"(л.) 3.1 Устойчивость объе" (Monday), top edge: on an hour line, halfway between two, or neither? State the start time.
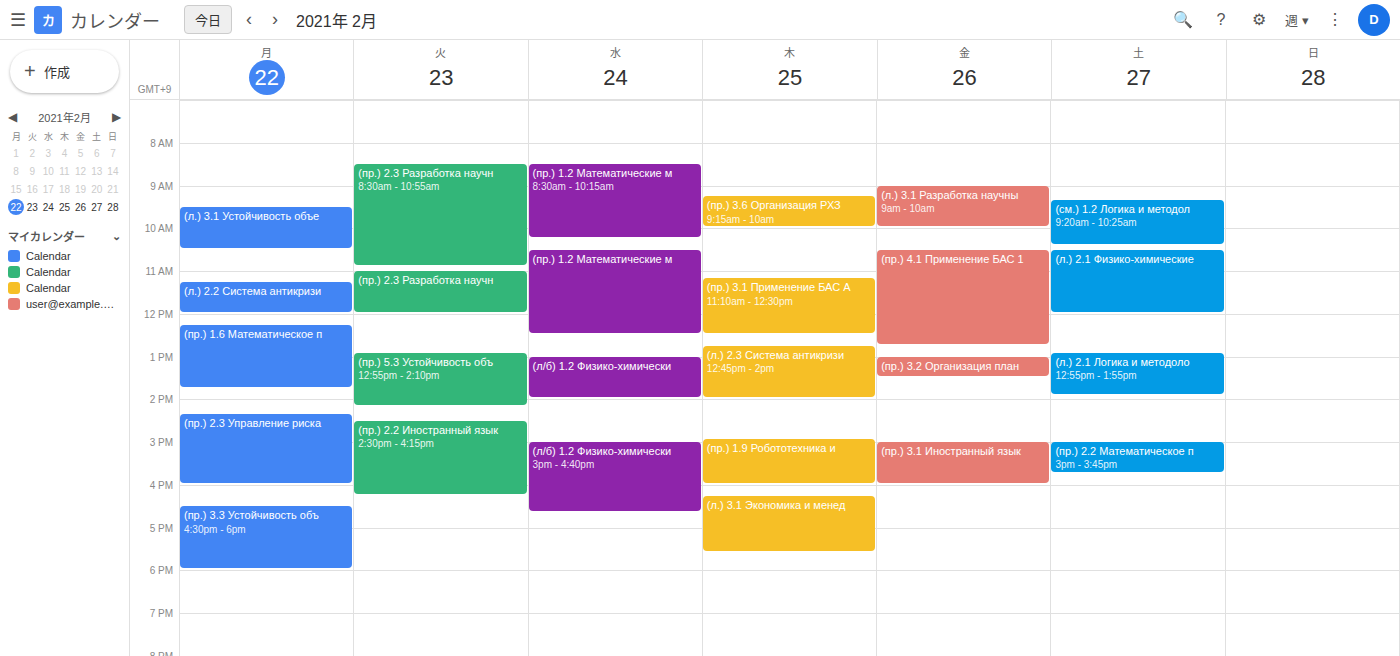
9:30 AM -- halfway between the 9 AM and 10 AM lines.